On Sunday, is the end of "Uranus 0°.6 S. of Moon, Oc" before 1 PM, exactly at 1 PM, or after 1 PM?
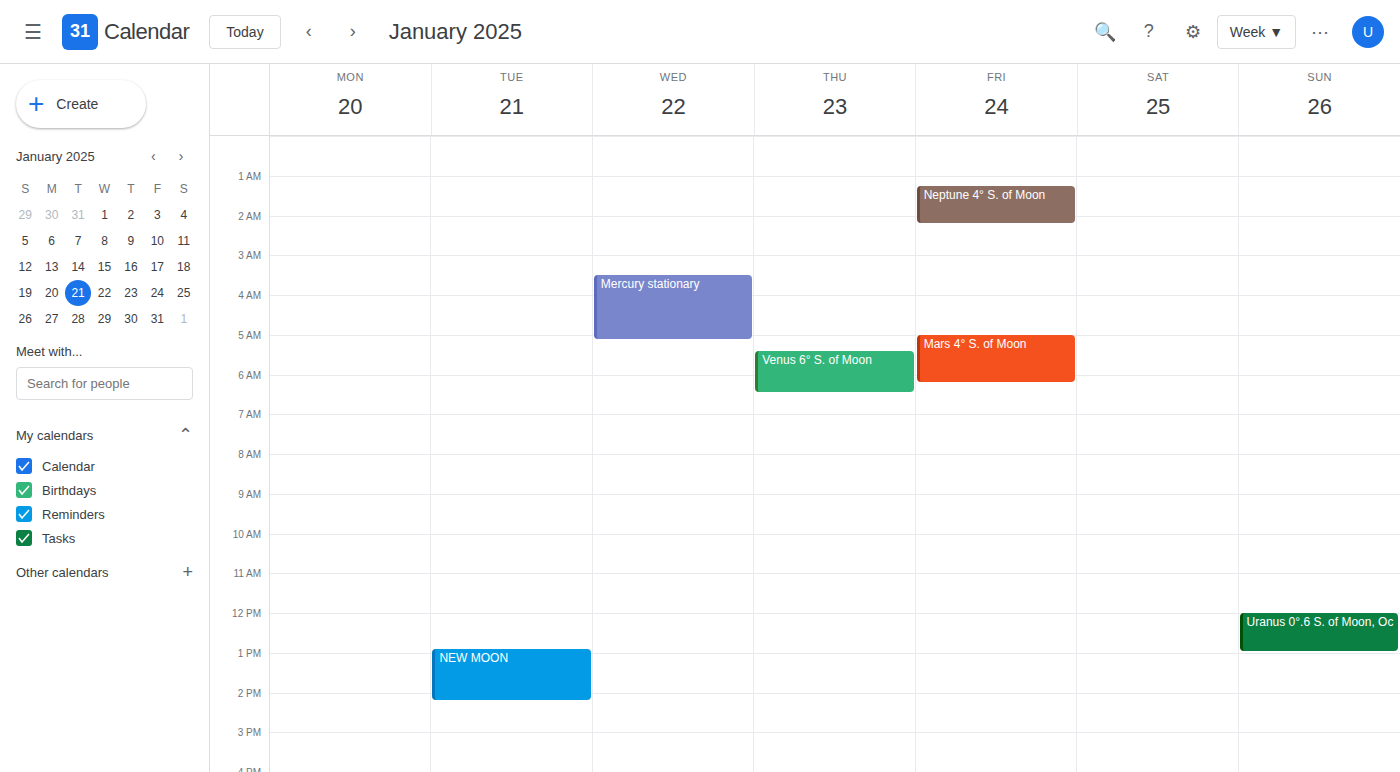
1:00 PM -- exactly at 1 PM, on the 1 PM line.